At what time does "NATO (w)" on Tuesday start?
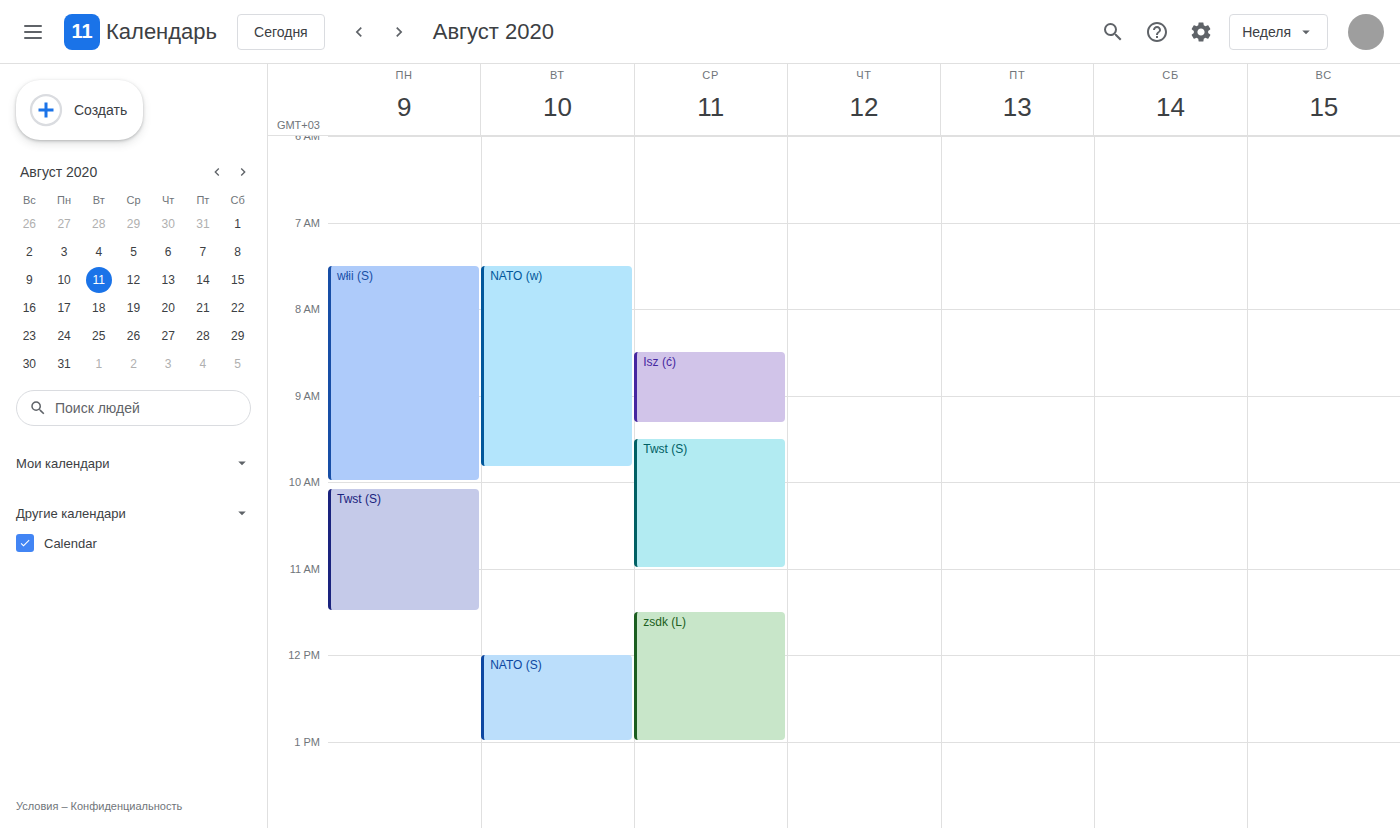
7:30 AM